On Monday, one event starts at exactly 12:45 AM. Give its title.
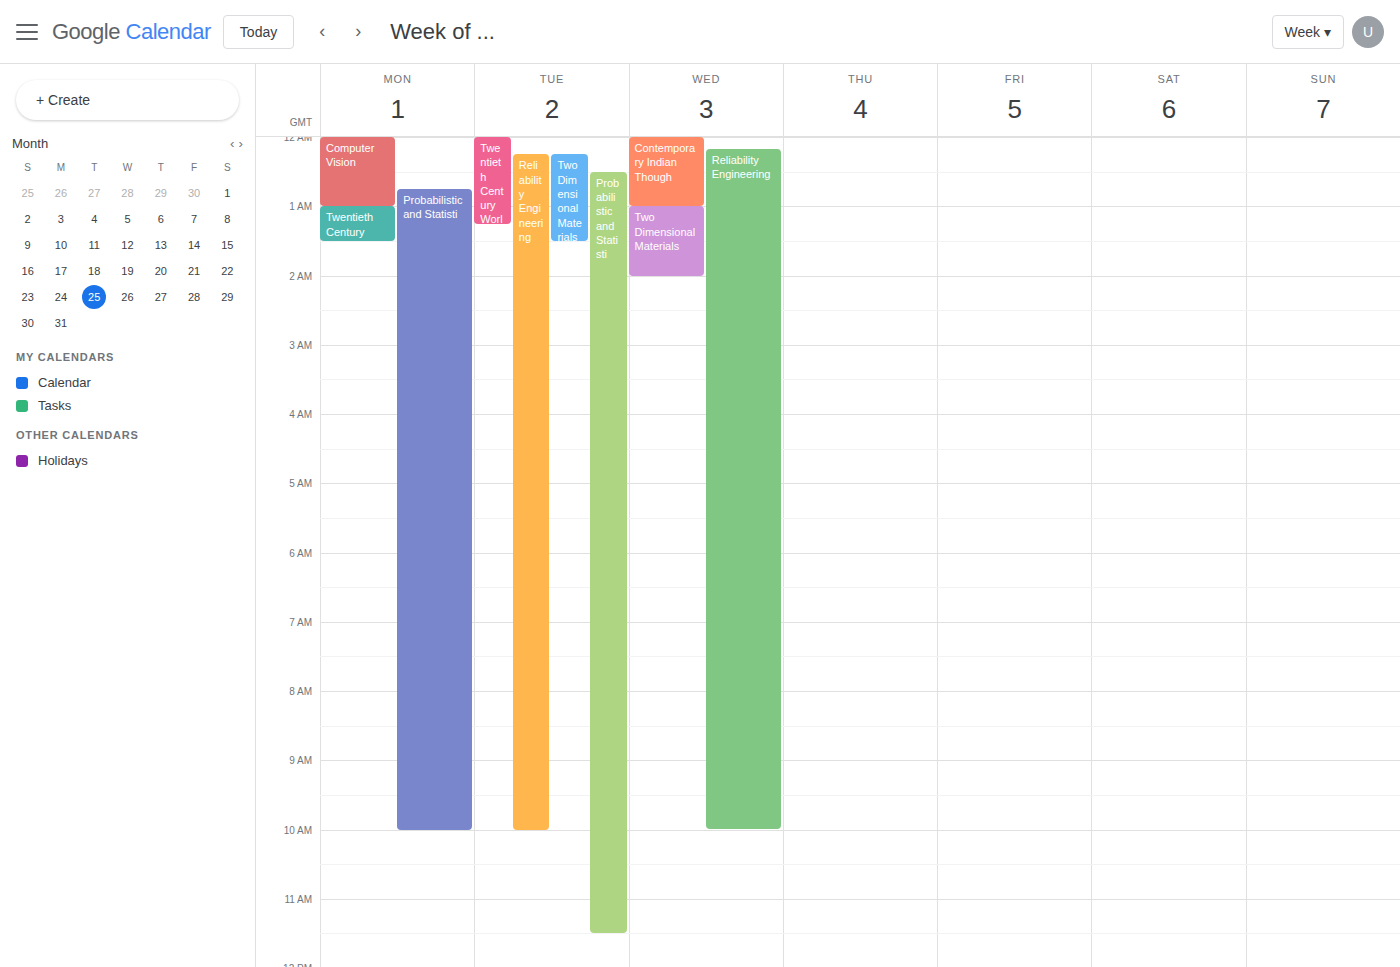
"Probabilistic and Statisti"